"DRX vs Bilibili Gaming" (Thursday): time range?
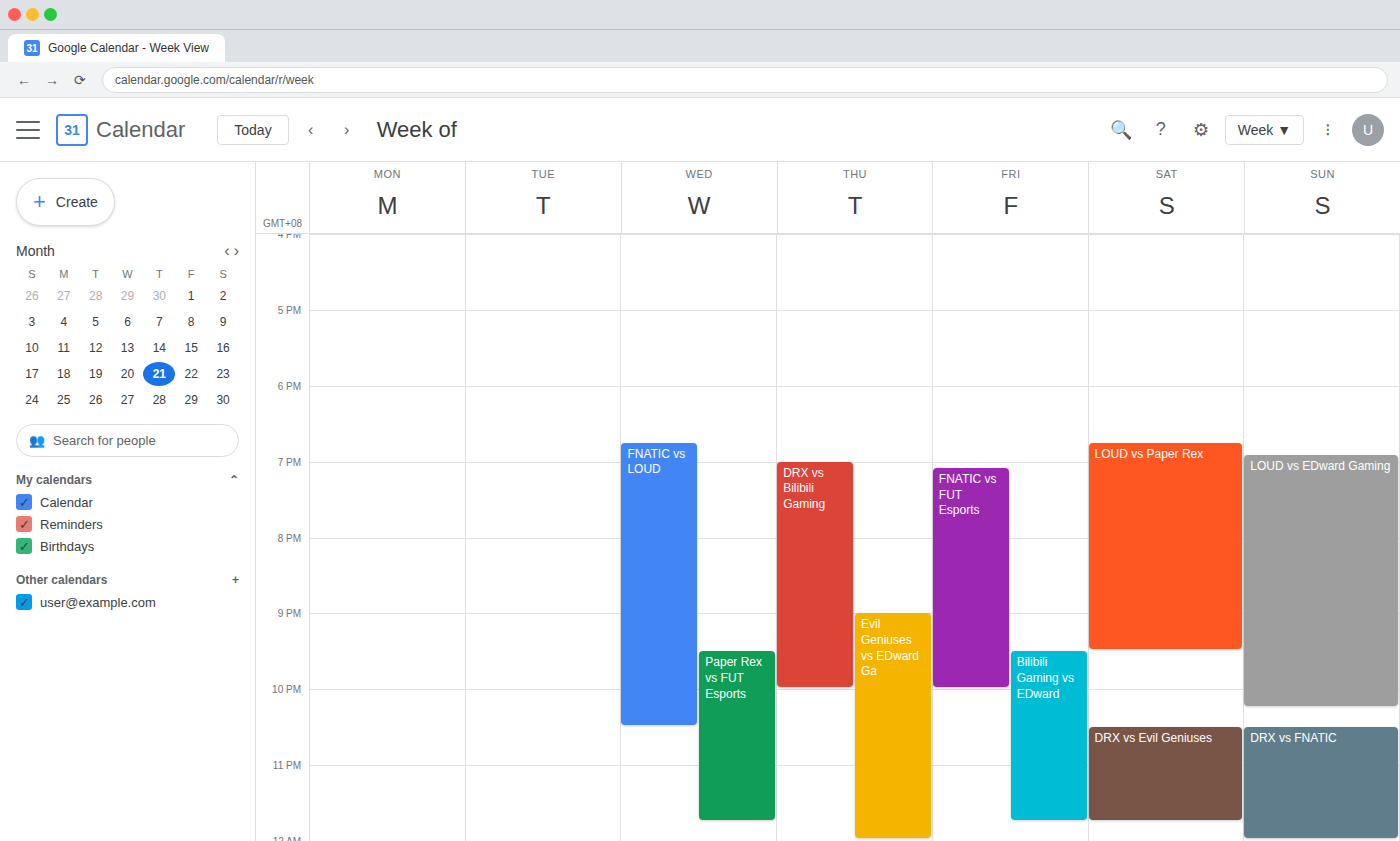
7:00 PM to 10:00 PM